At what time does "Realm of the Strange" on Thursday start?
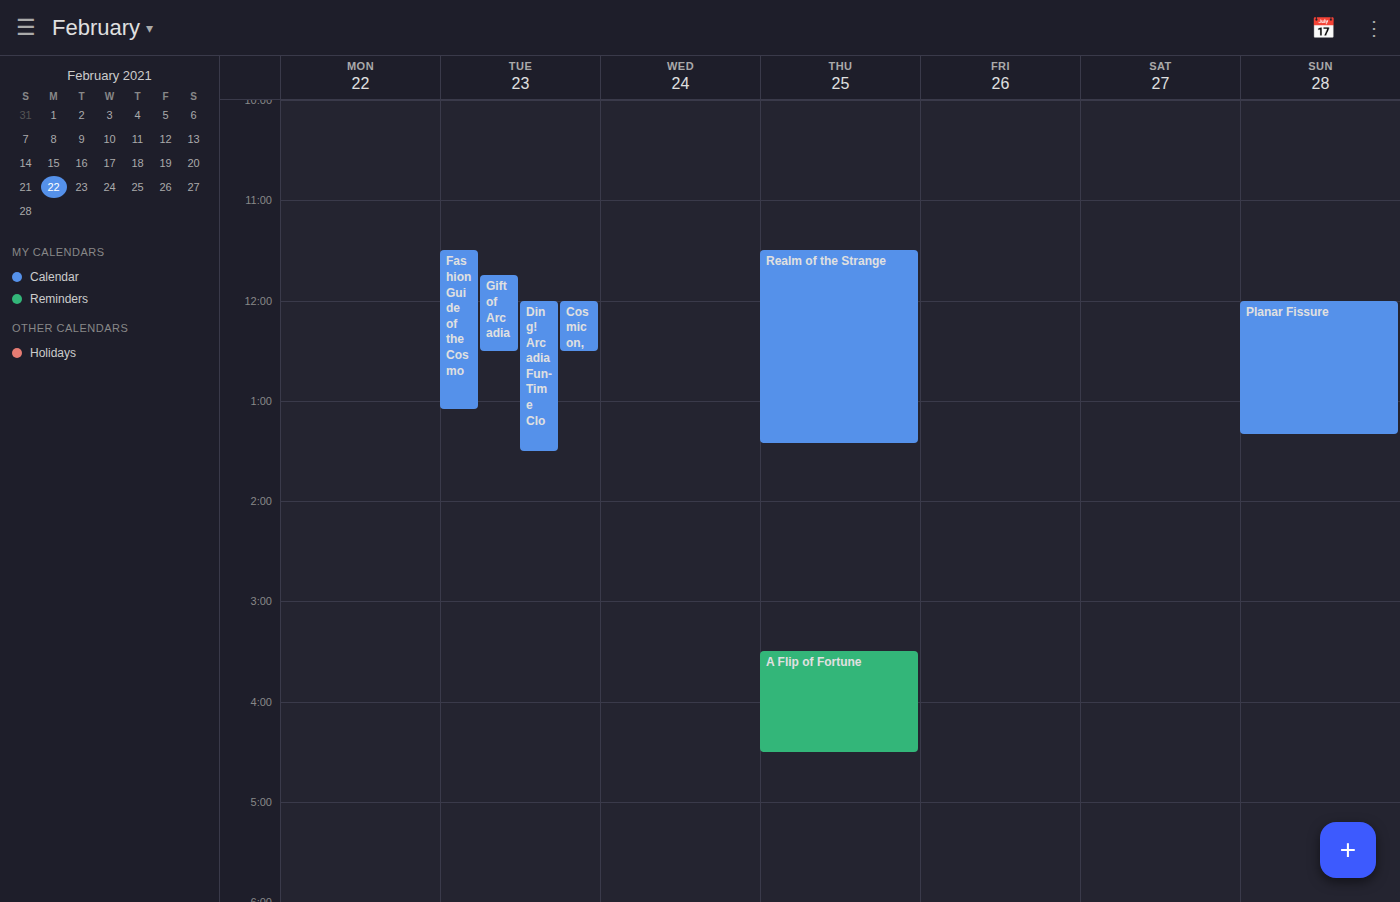
11:30 AM